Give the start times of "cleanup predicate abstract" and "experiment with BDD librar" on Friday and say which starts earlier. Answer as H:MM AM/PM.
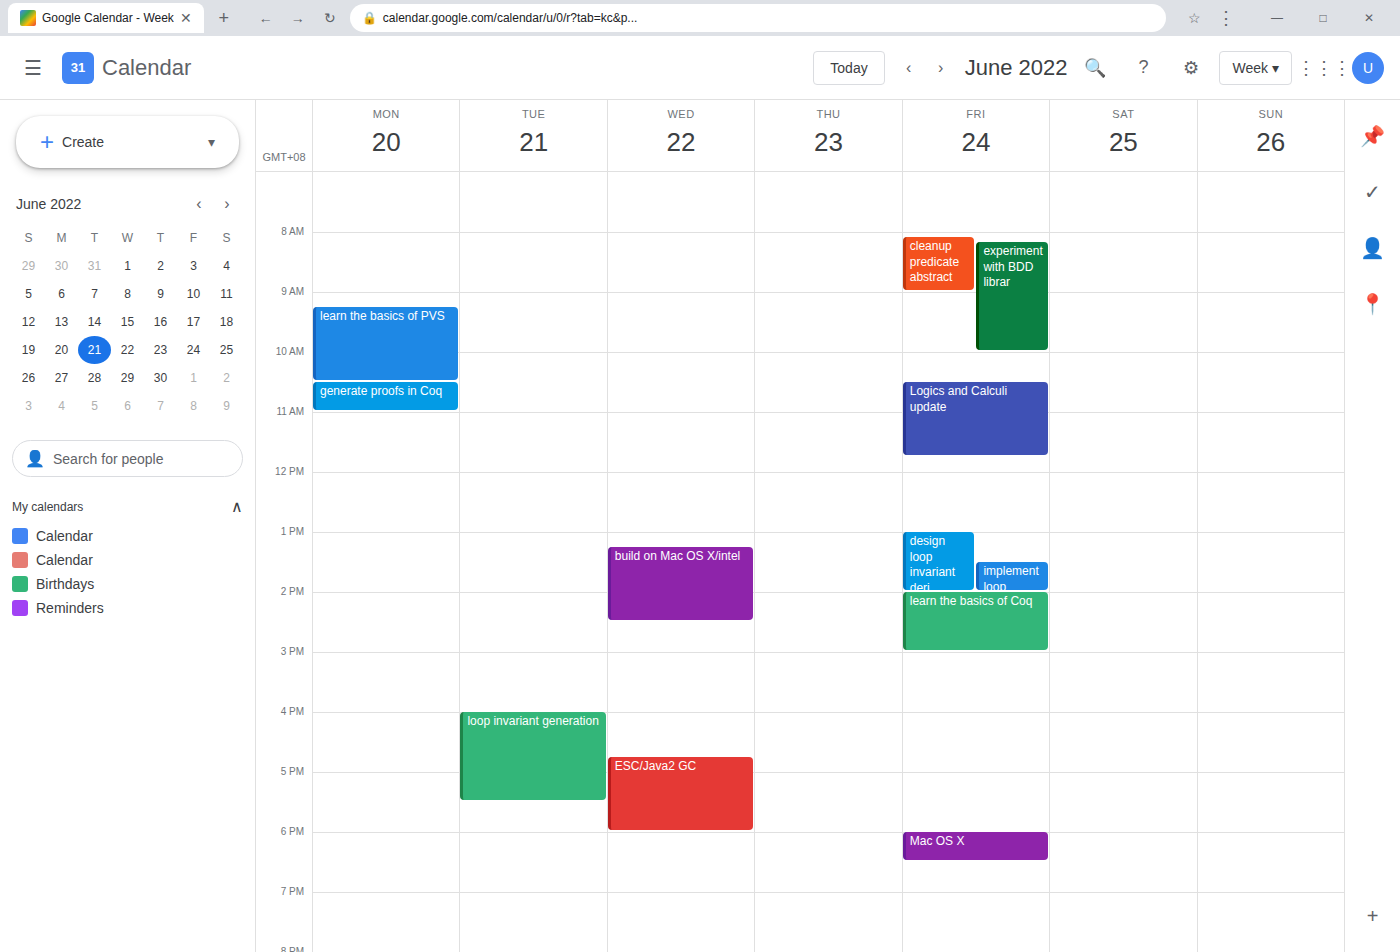
"cleanup predicate abstract" 8:05 AM; "experiment with BDD librar" 8:10 AM.